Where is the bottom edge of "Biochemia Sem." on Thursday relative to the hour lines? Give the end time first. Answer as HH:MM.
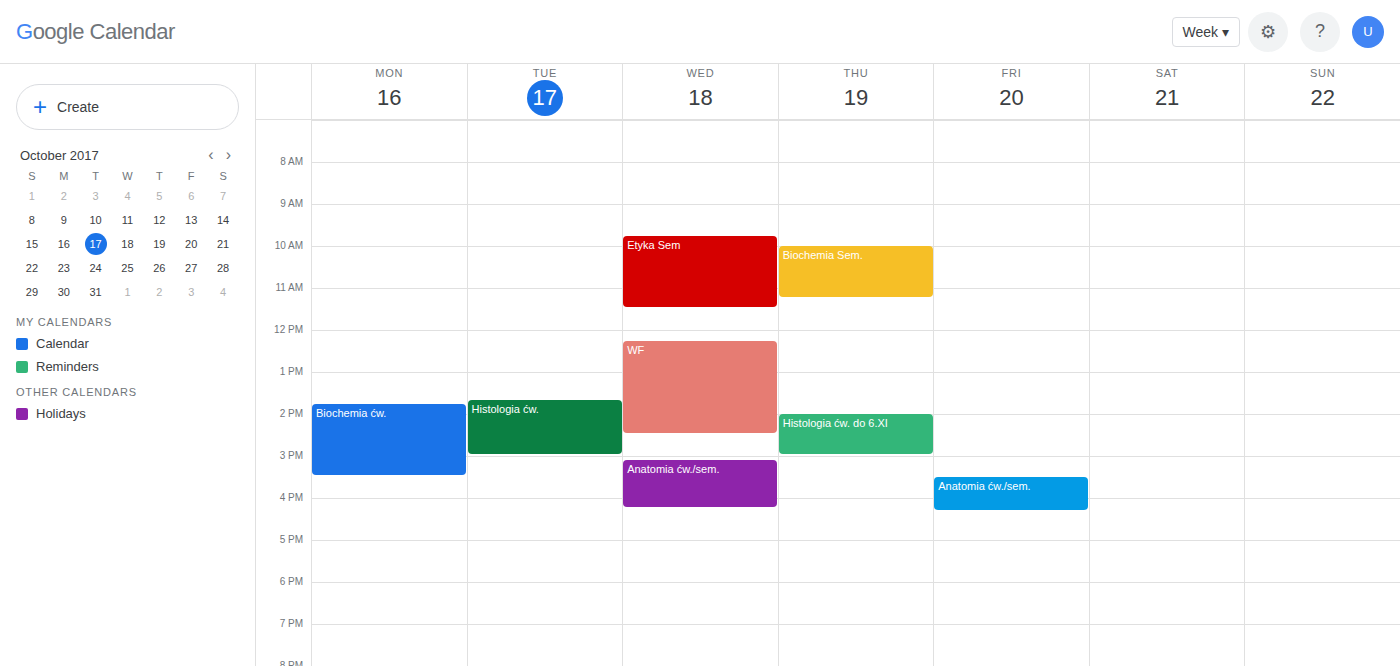
11:15 -- neither: a quarter of the way from the 11:00 line to the 12:00 line.